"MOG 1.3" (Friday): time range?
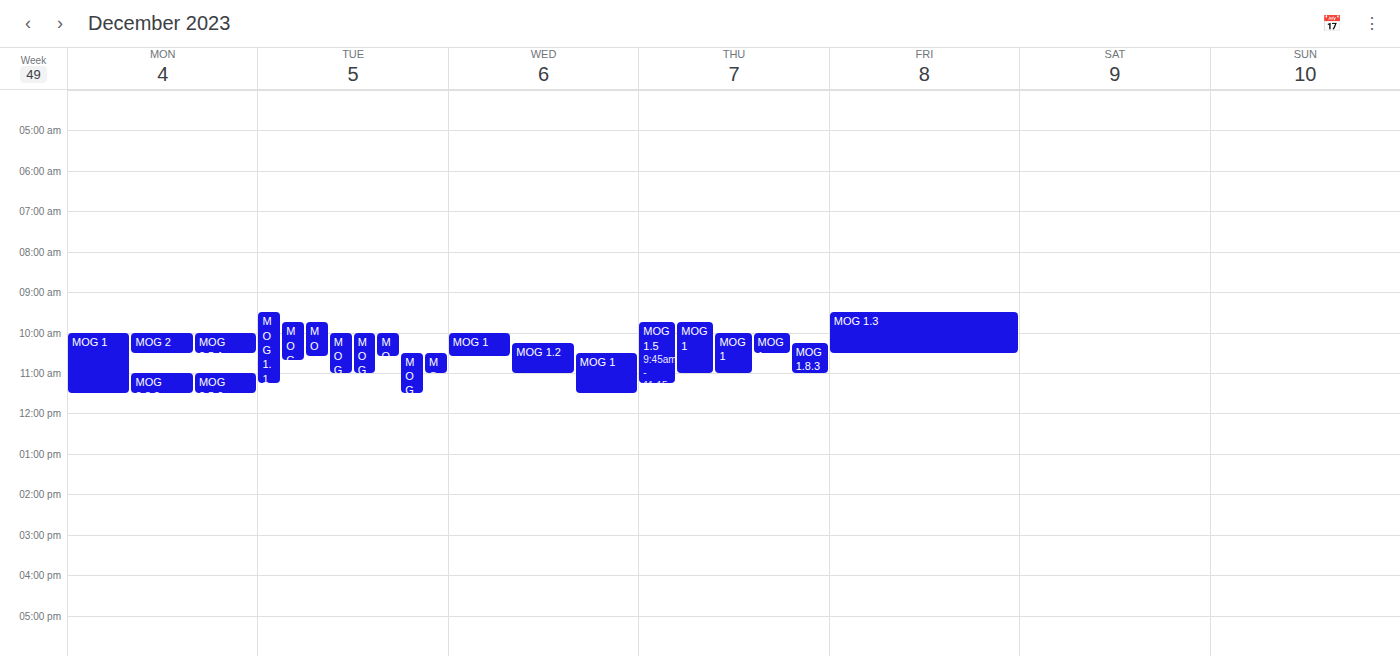
9:30 AM to 10:30 AM